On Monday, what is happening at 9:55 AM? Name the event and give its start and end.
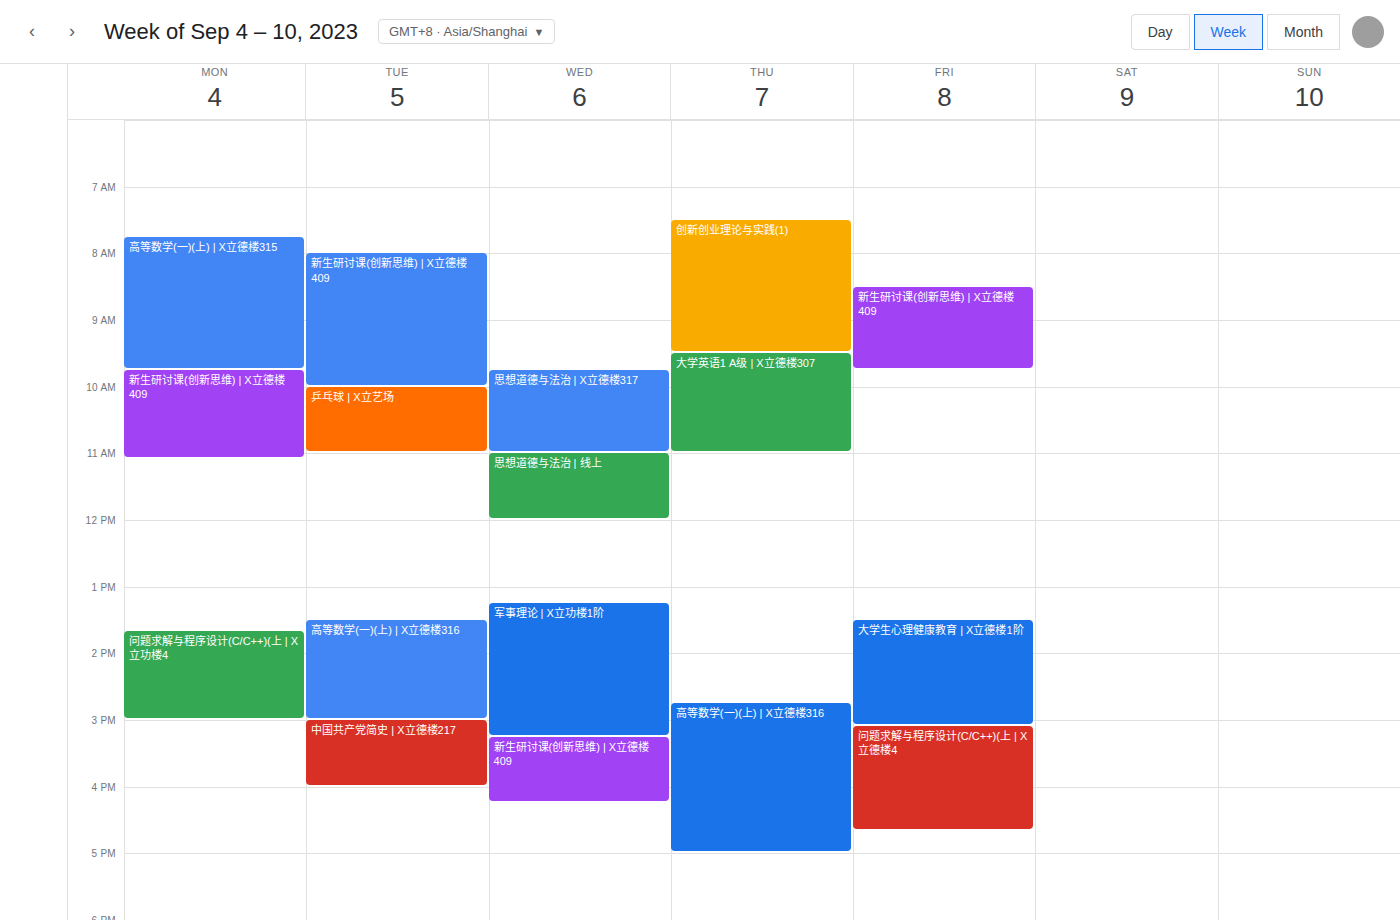
"新生研讨课(创新思维) | X立德楼409", 9:45 AM to 11:05 AM